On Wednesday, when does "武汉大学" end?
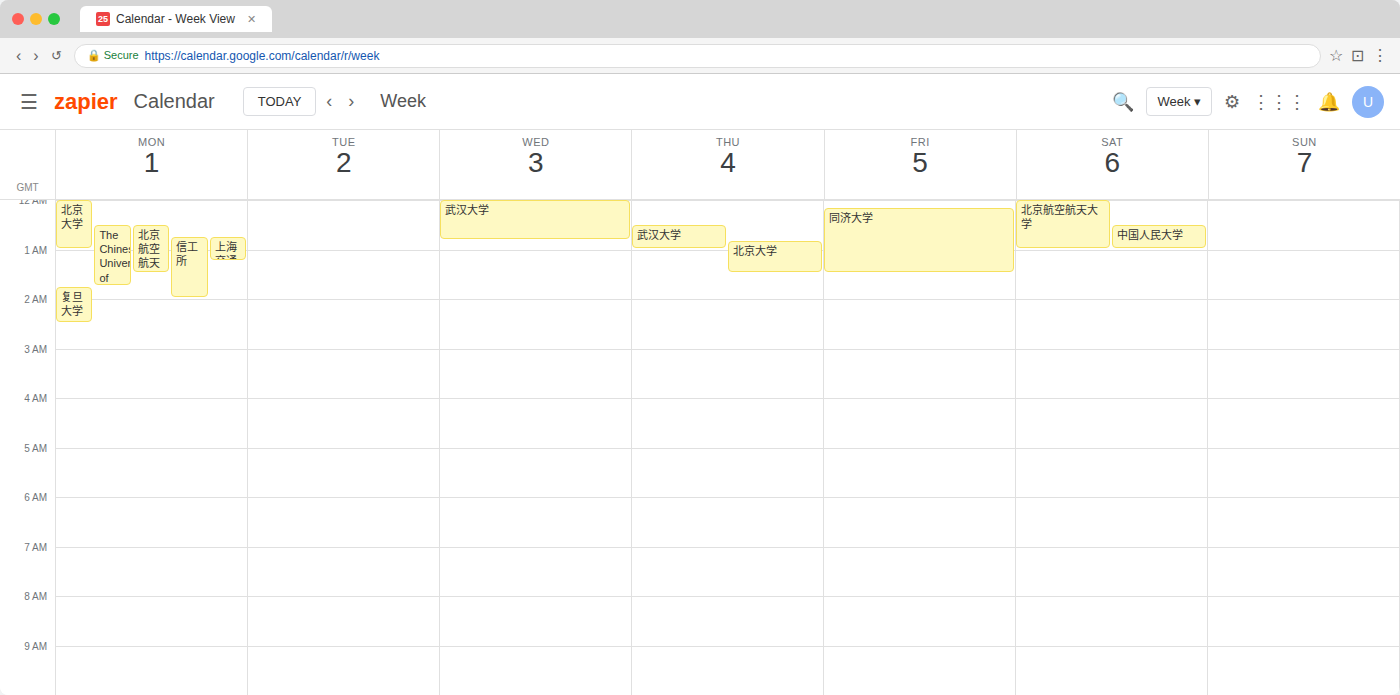
12:50 AM